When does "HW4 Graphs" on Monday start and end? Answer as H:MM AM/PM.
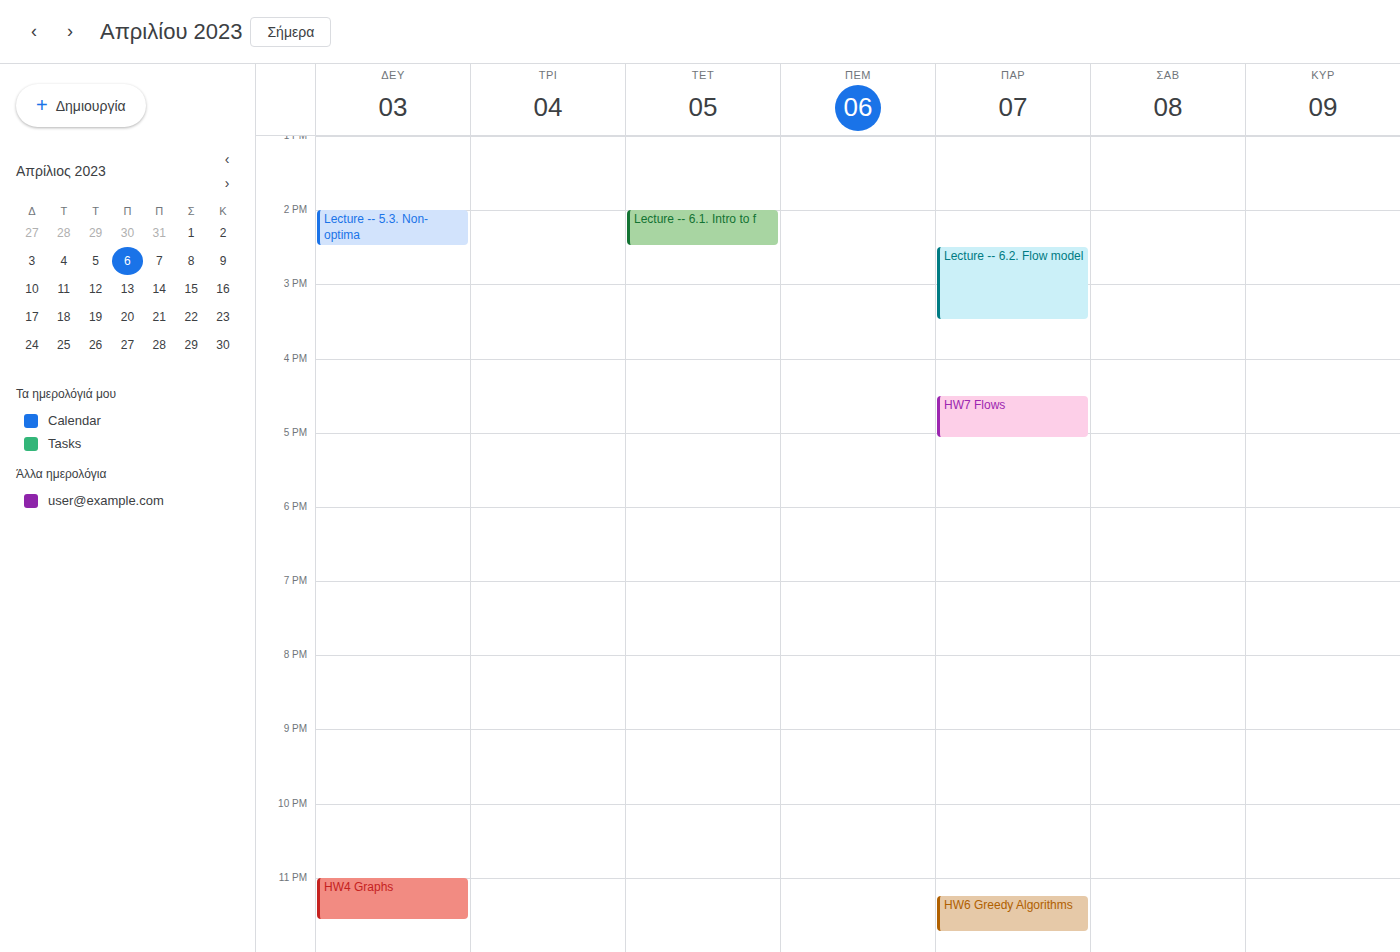
11:00 PM to 11:35 PM